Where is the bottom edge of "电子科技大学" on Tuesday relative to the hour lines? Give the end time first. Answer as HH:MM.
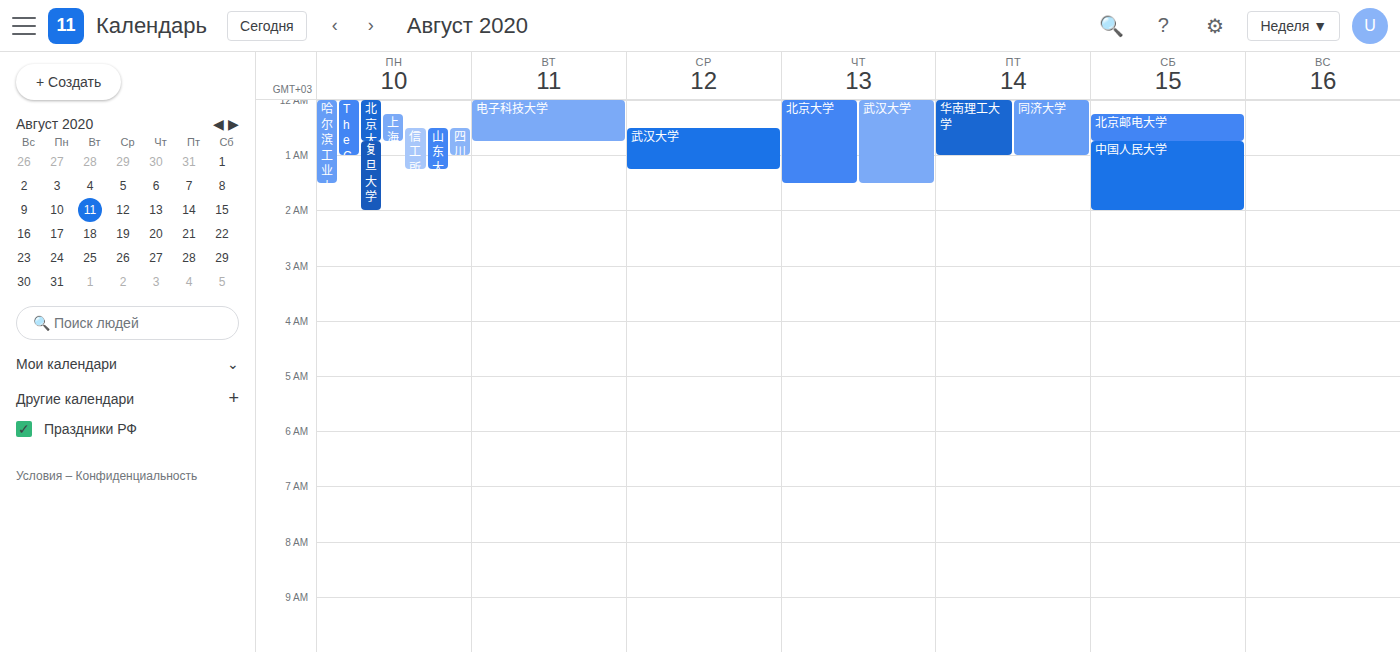
00:45 -- neither: three quarters of the way from the 00:00 line to the 01:00 line.